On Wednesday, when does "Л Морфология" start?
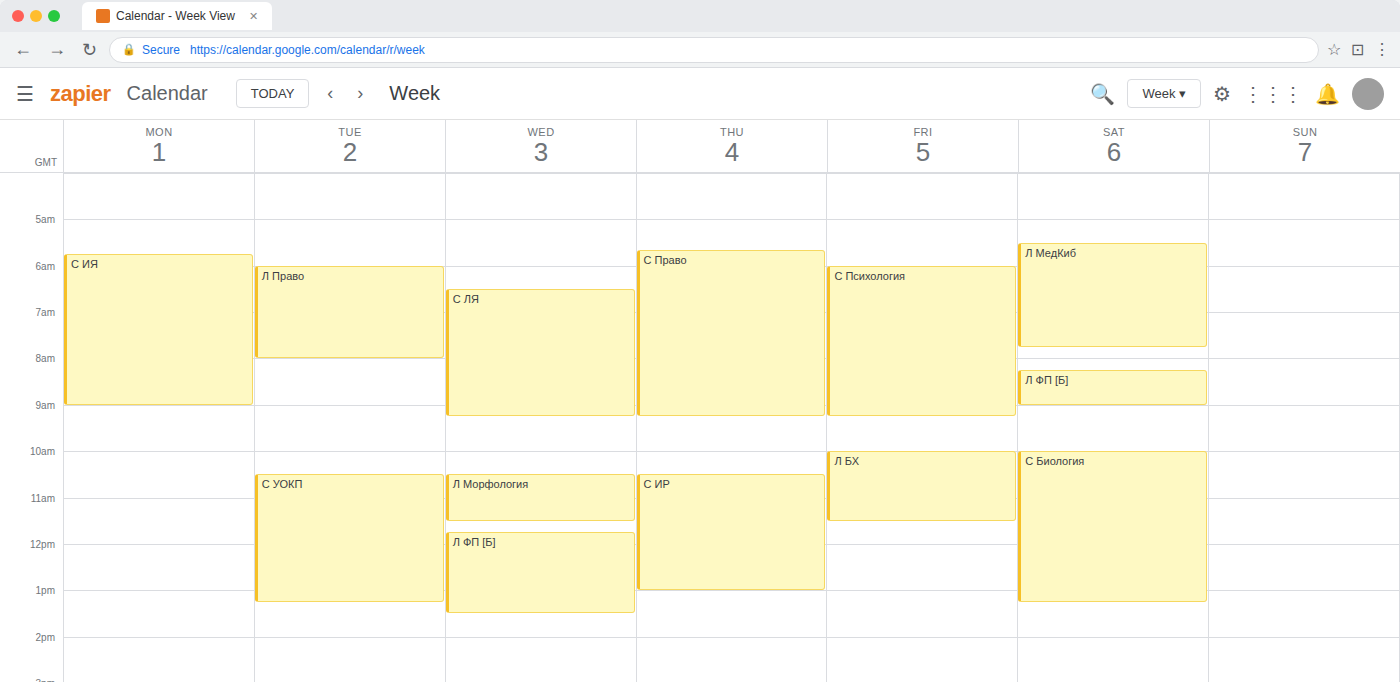
10:30